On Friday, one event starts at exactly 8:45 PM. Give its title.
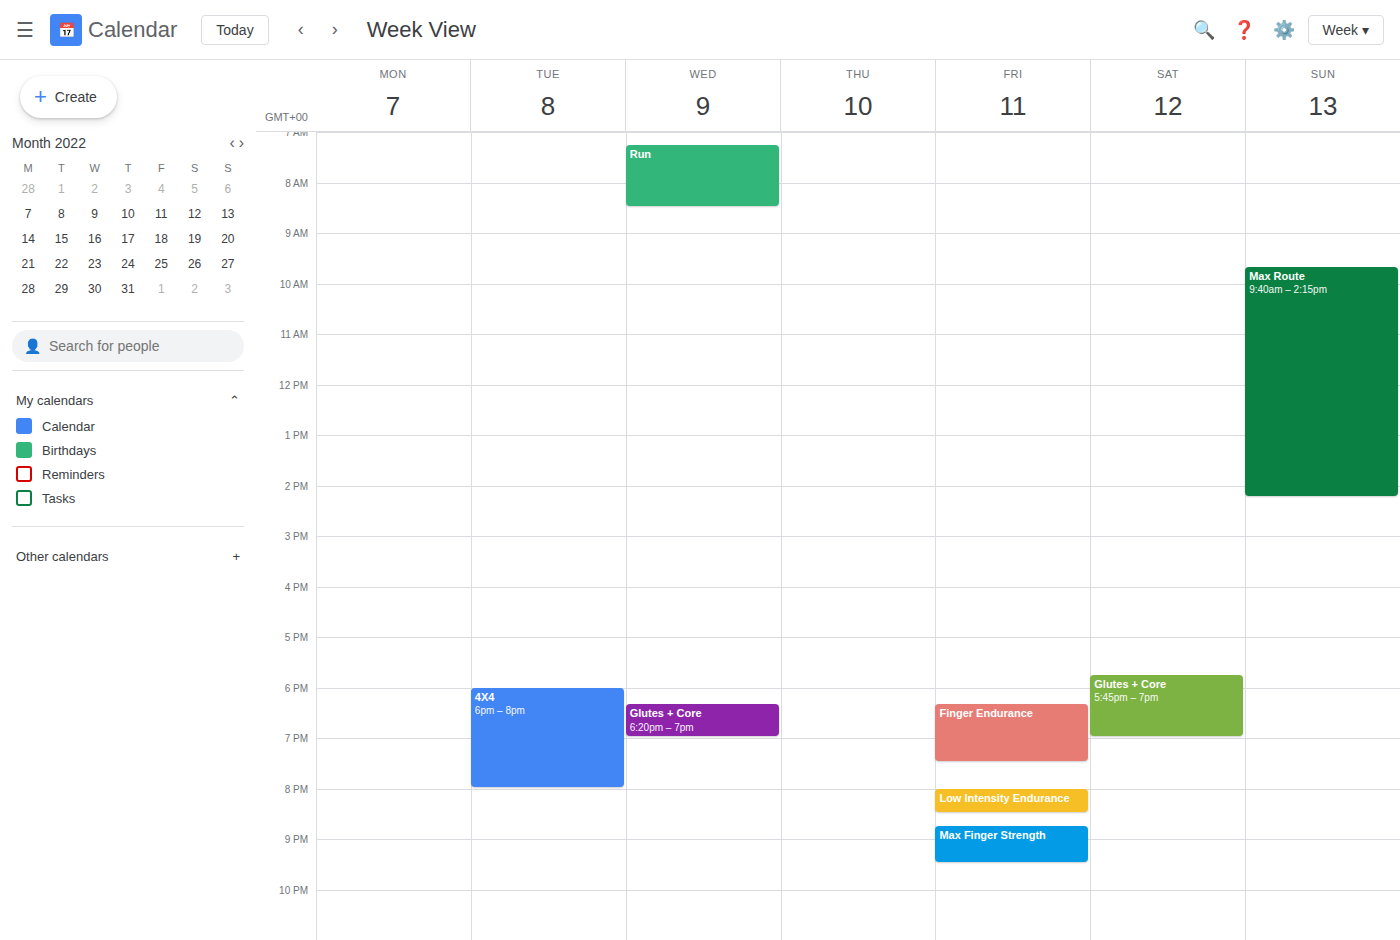
"Max Finger Strength"